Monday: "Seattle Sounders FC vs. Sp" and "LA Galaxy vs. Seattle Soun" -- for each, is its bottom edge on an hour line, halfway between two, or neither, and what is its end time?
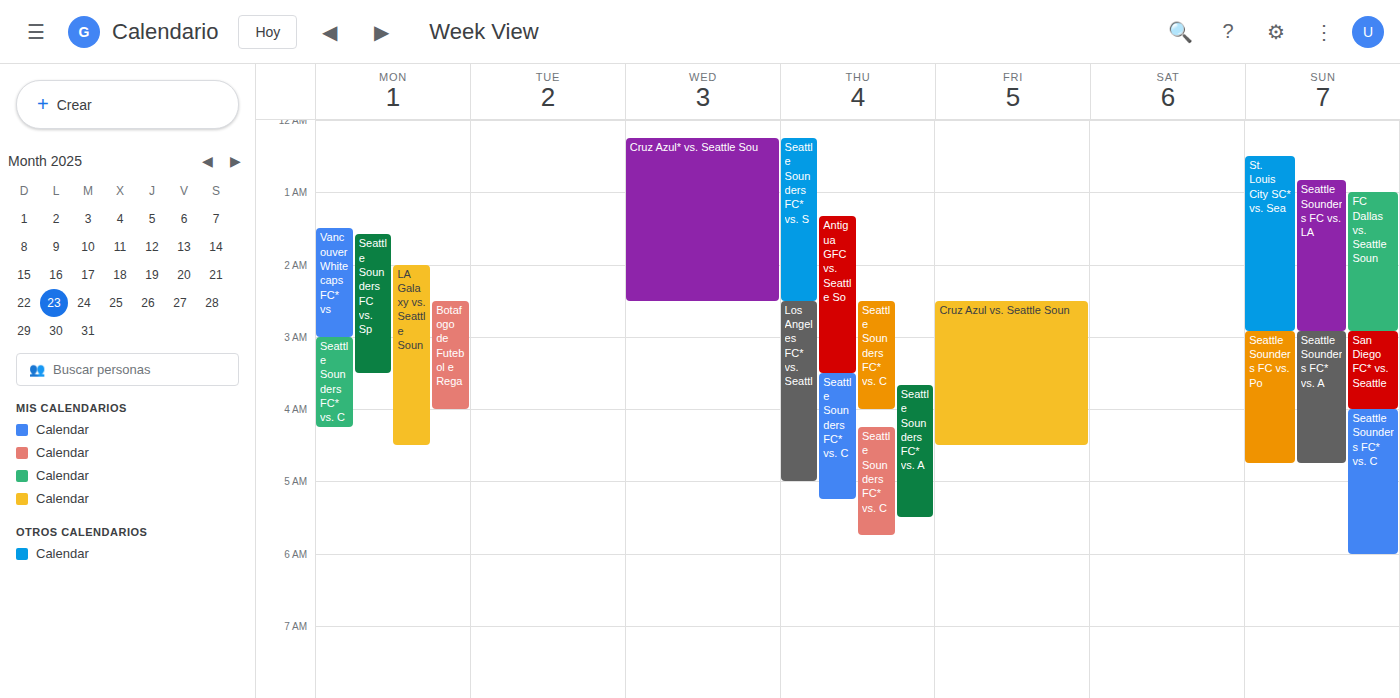
"Seattle Sounders FC vs. Sp": 3:30 AM, halfway between the 3 AM and 4 AM lines. "LA Galaxy vs. Seattle Soun": 4:30 AM, halfway between the 4 AM and 5 AM lines.